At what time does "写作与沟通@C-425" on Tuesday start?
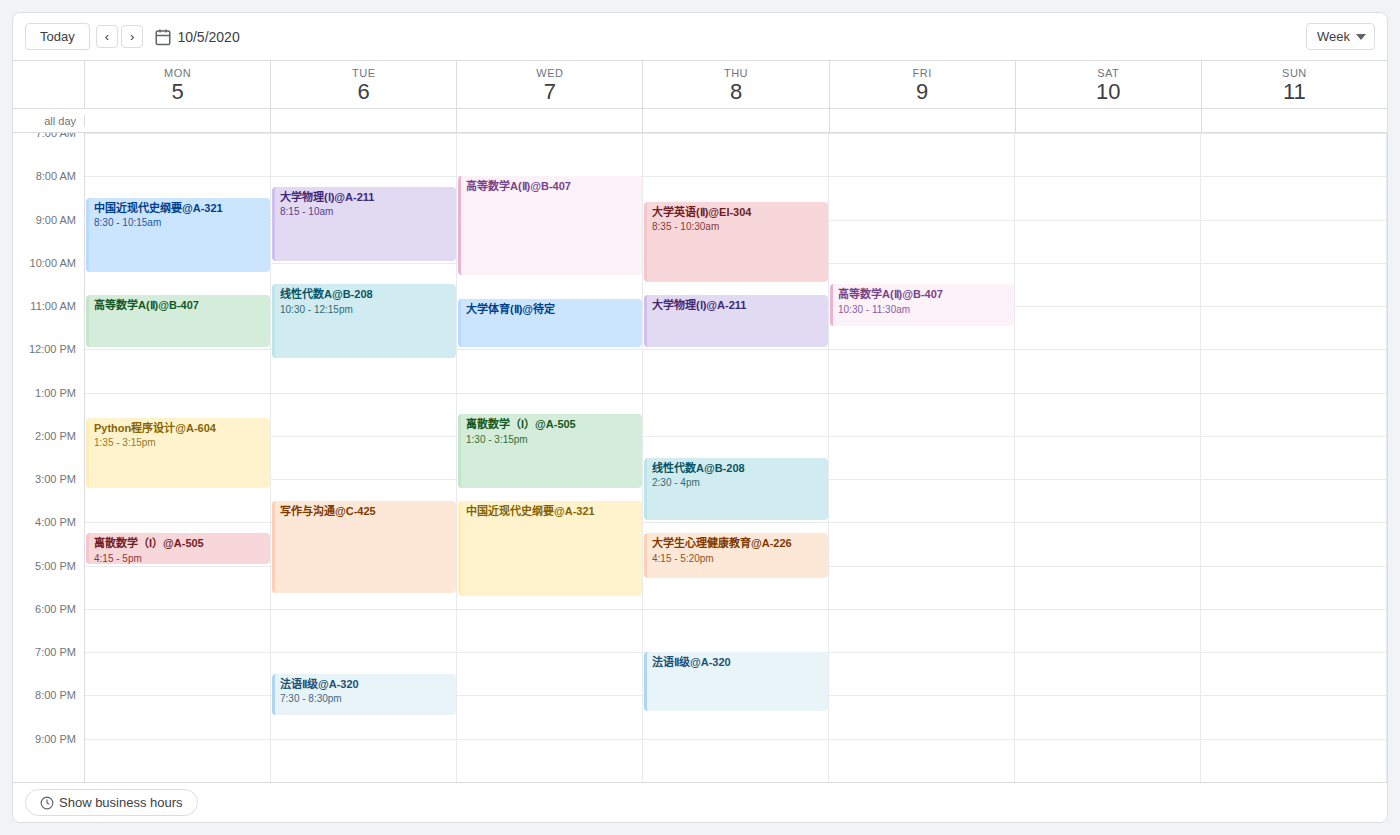
3:30 PM